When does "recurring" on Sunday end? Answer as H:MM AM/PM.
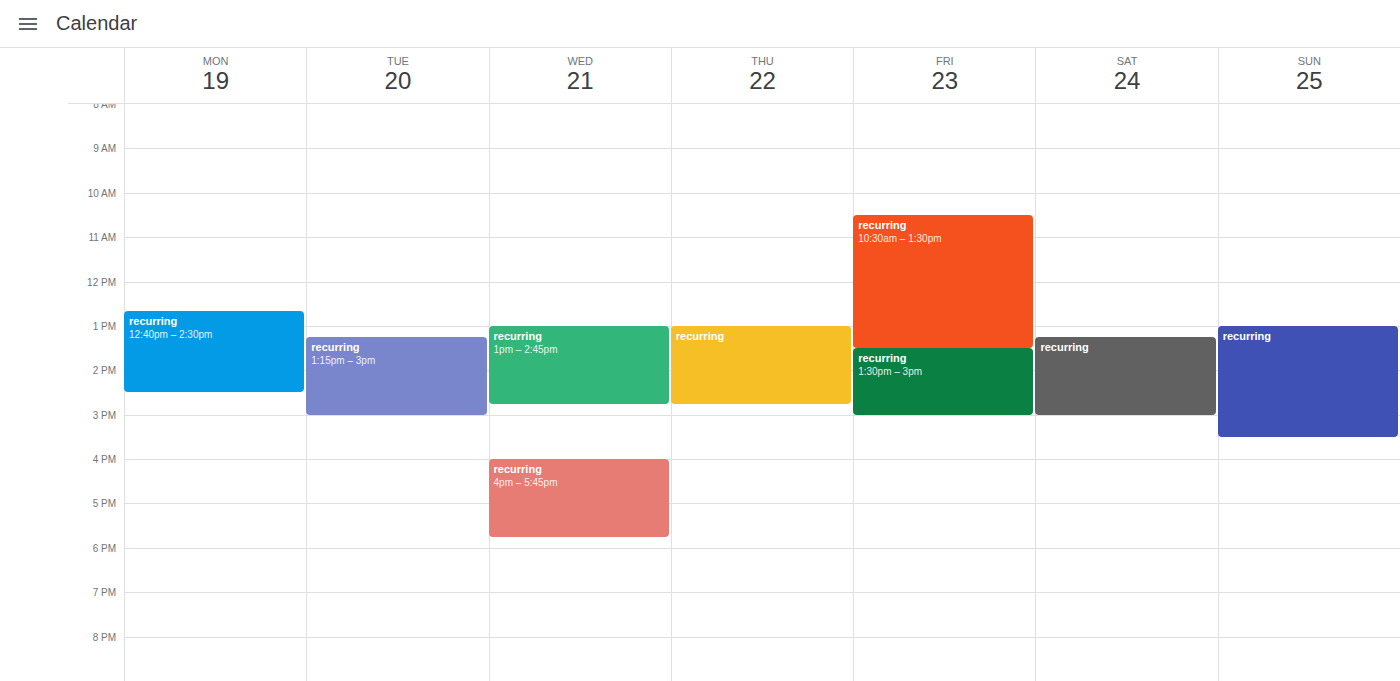
3:30 PM